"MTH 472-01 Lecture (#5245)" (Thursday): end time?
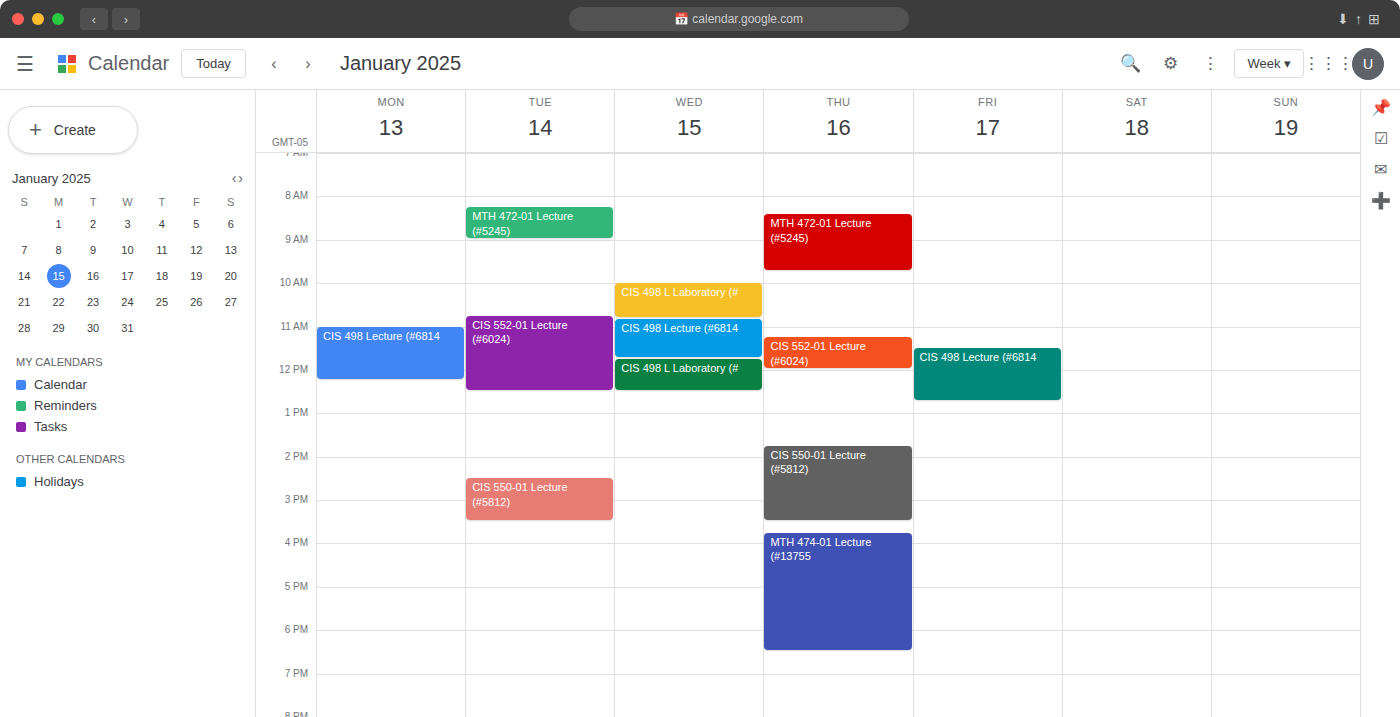
9:45 AM